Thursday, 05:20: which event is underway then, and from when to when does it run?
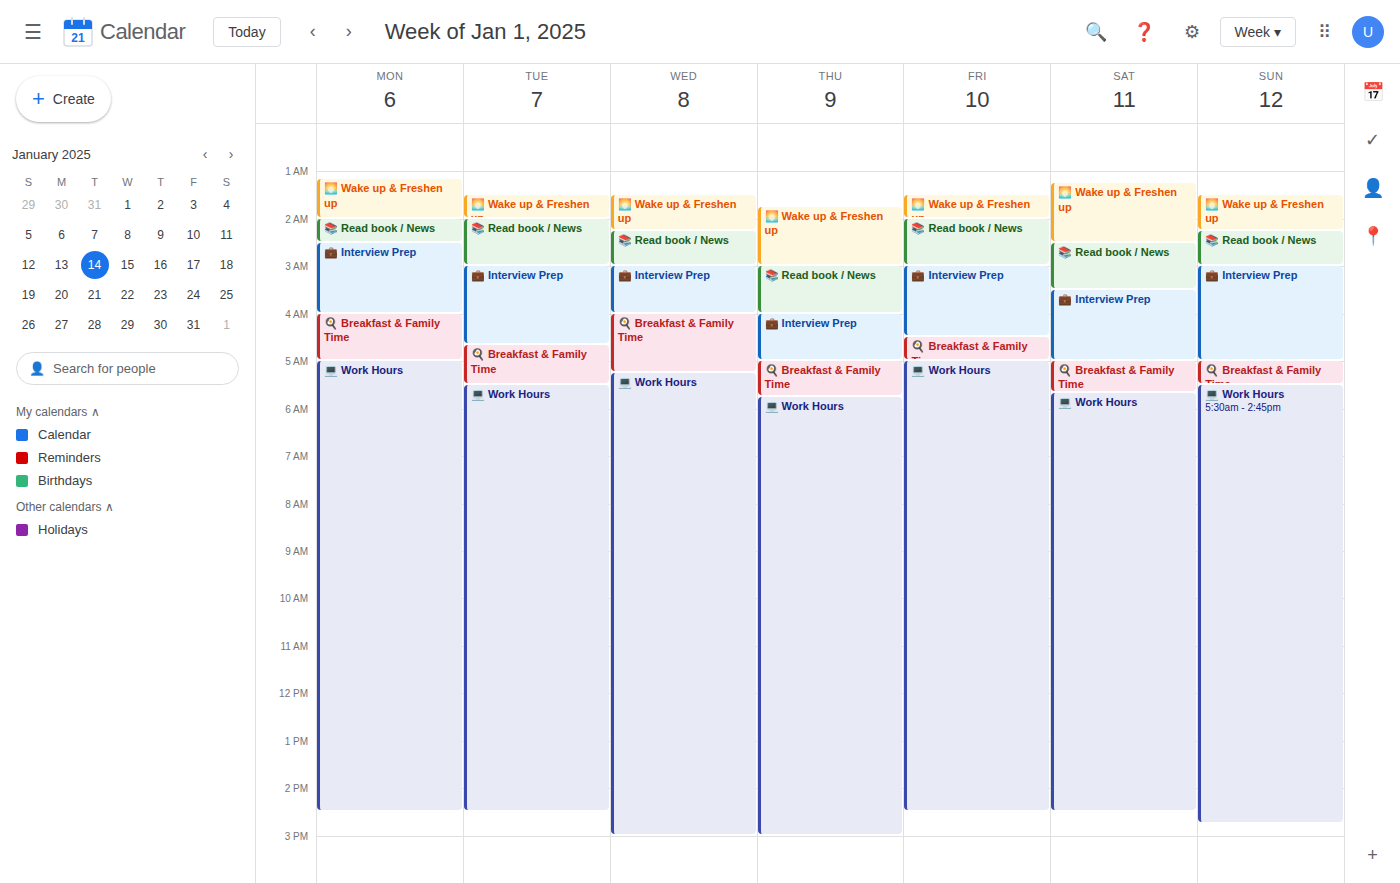
"🍳 Breakfast & Family Time", 05:00 to 05:45